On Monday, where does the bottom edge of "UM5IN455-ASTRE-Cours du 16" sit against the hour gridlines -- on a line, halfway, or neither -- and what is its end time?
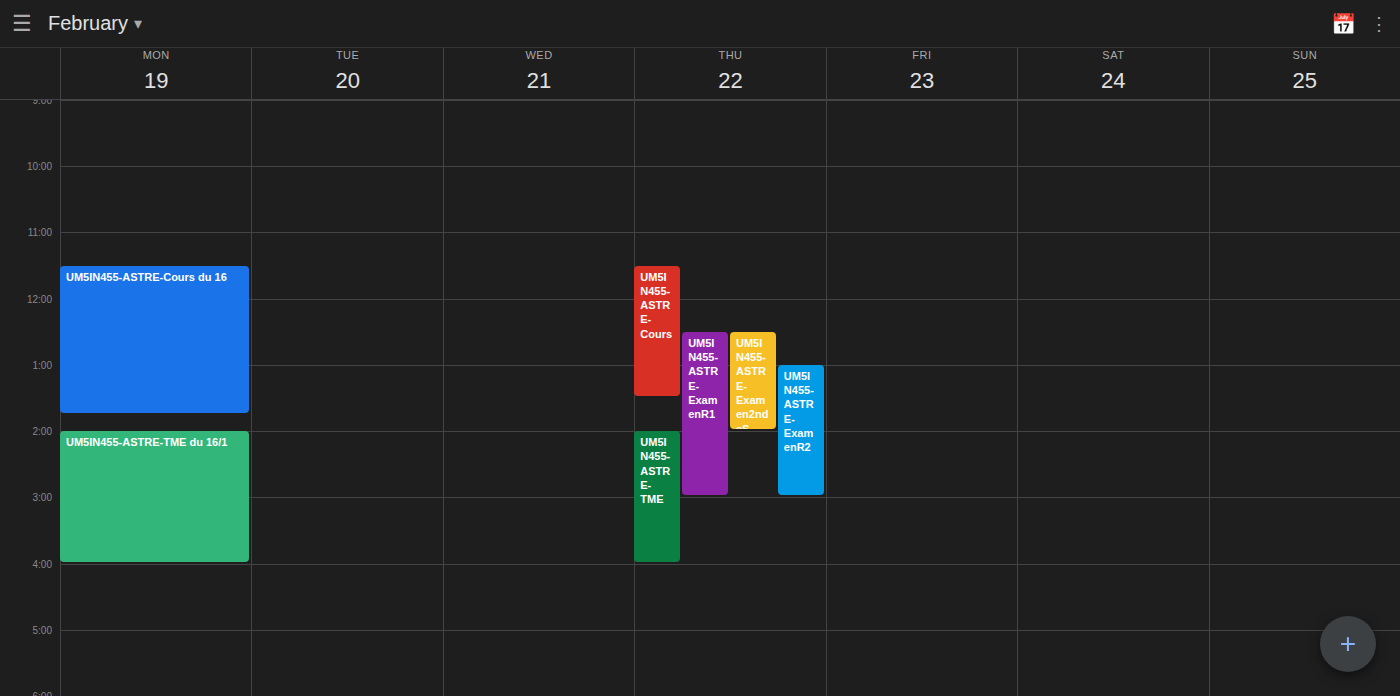
13:45 -- neither: three quarters of the way from the 13:00 line to the 14:00 line.